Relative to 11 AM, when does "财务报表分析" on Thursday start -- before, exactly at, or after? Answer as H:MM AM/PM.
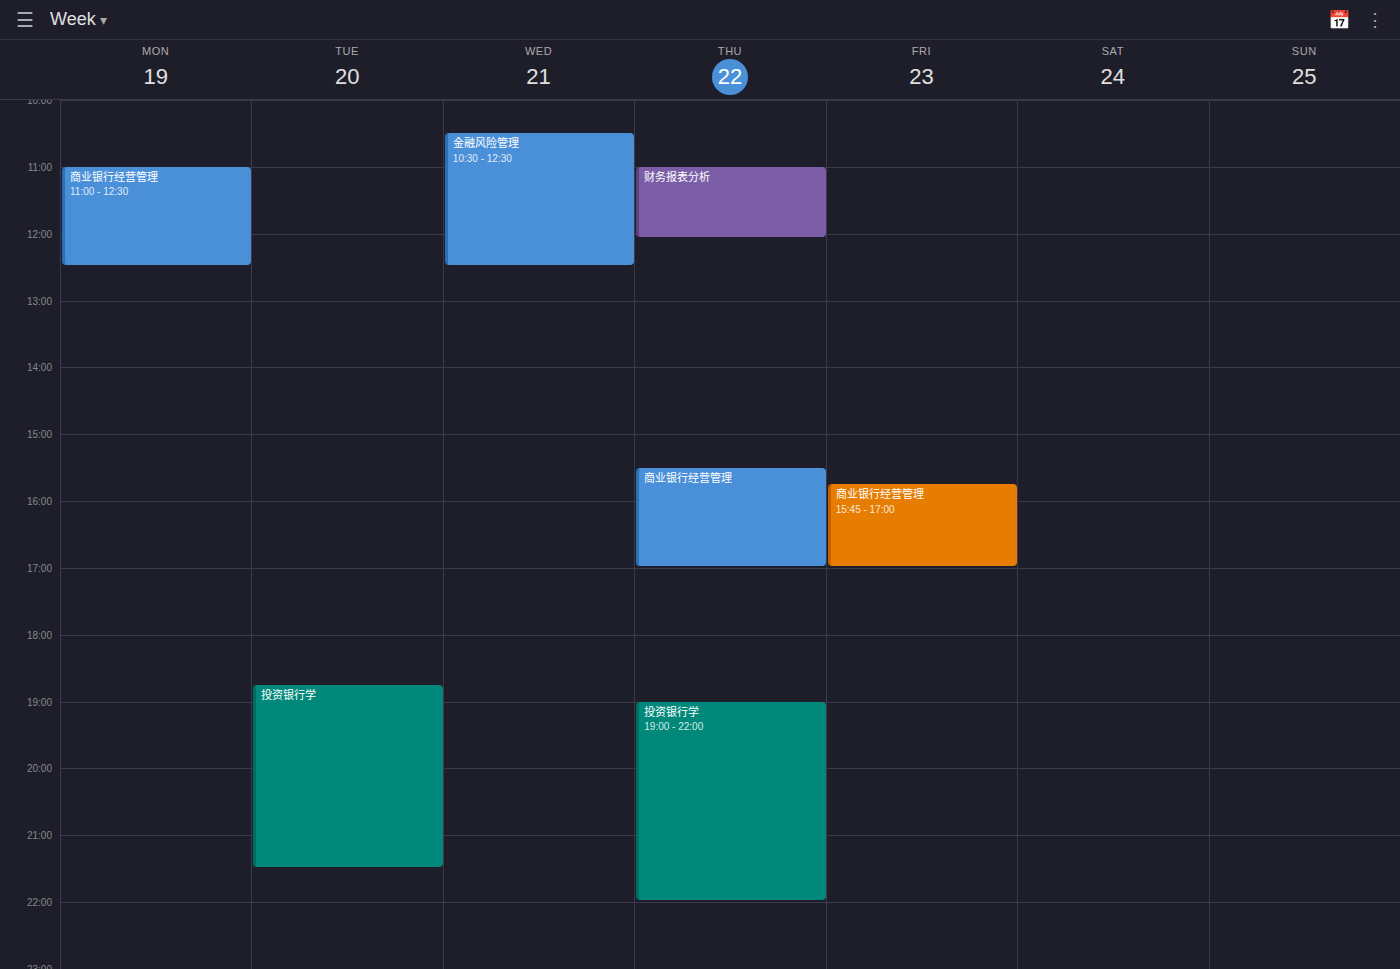
11:00 AM -- exactly at 11 AM, on the 11 AM line.